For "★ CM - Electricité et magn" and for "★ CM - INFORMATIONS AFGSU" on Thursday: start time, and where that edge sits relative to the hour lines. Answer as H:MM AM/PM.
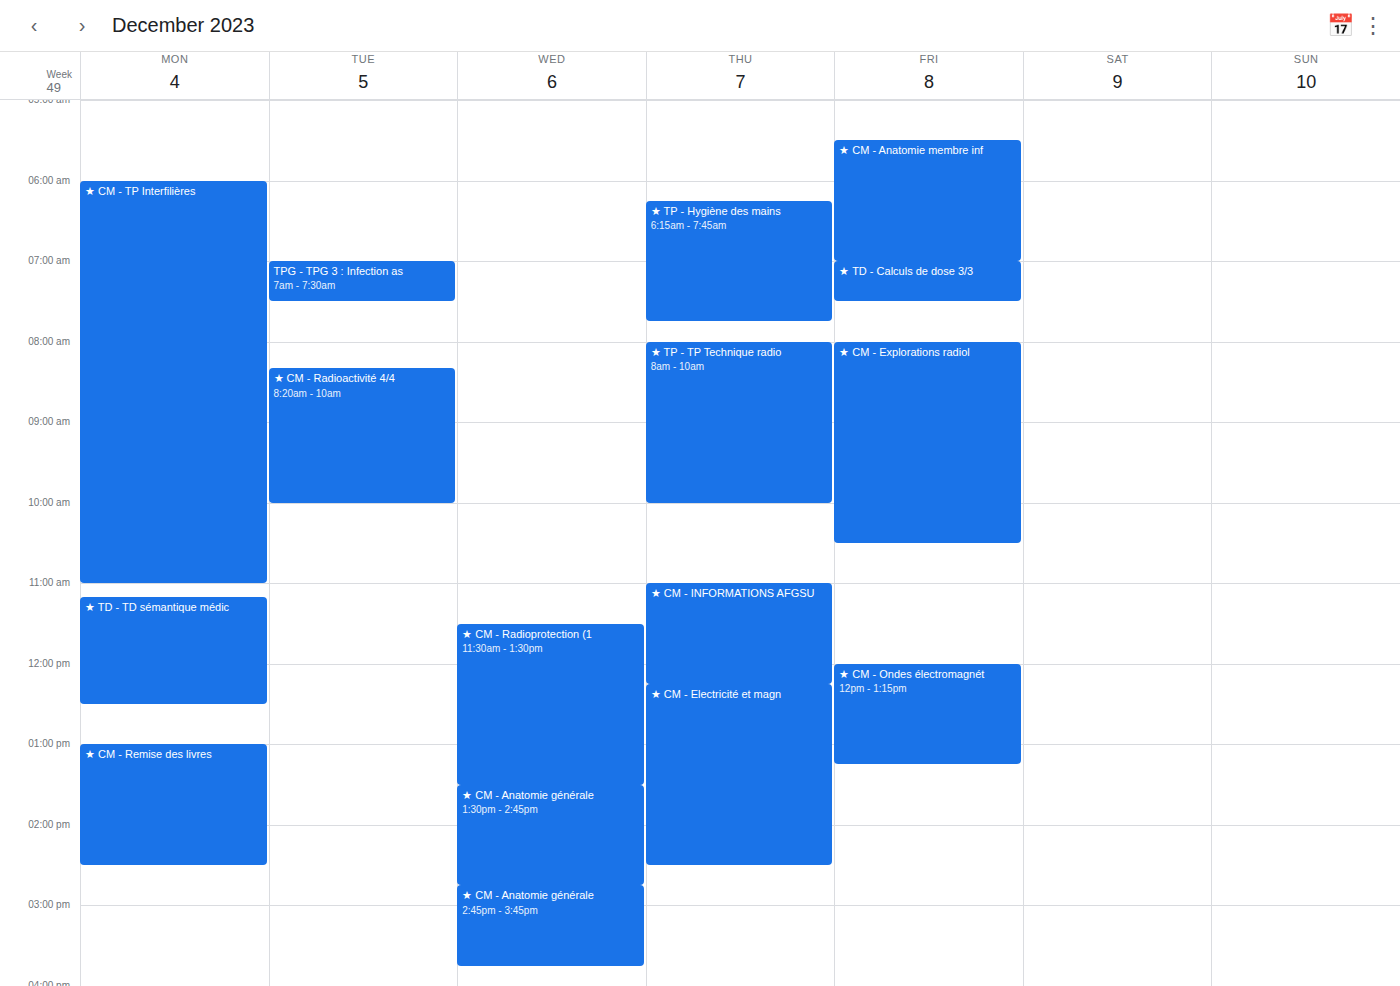
"★ CM - Electricité et magn": 12:15 PM, neither: a quarter of the way from the 12 PM line to the 1 PM line. "★ CM - INFORMATIONS AFGSU": 11:00 AM, exactly on the 11 AM line.